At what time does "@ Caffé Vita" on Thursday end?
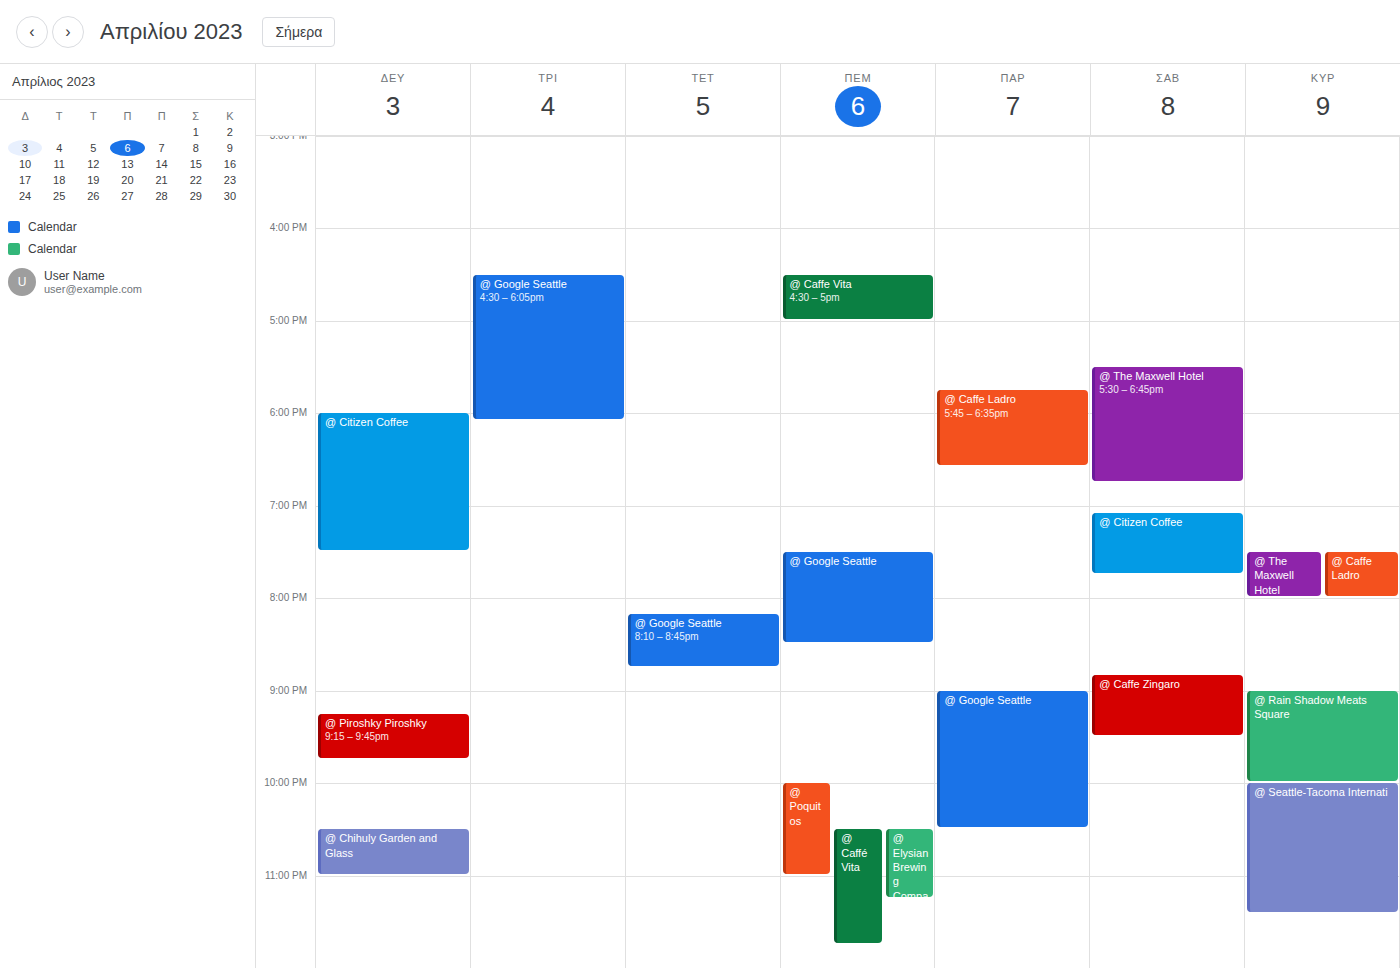
11:45 PM